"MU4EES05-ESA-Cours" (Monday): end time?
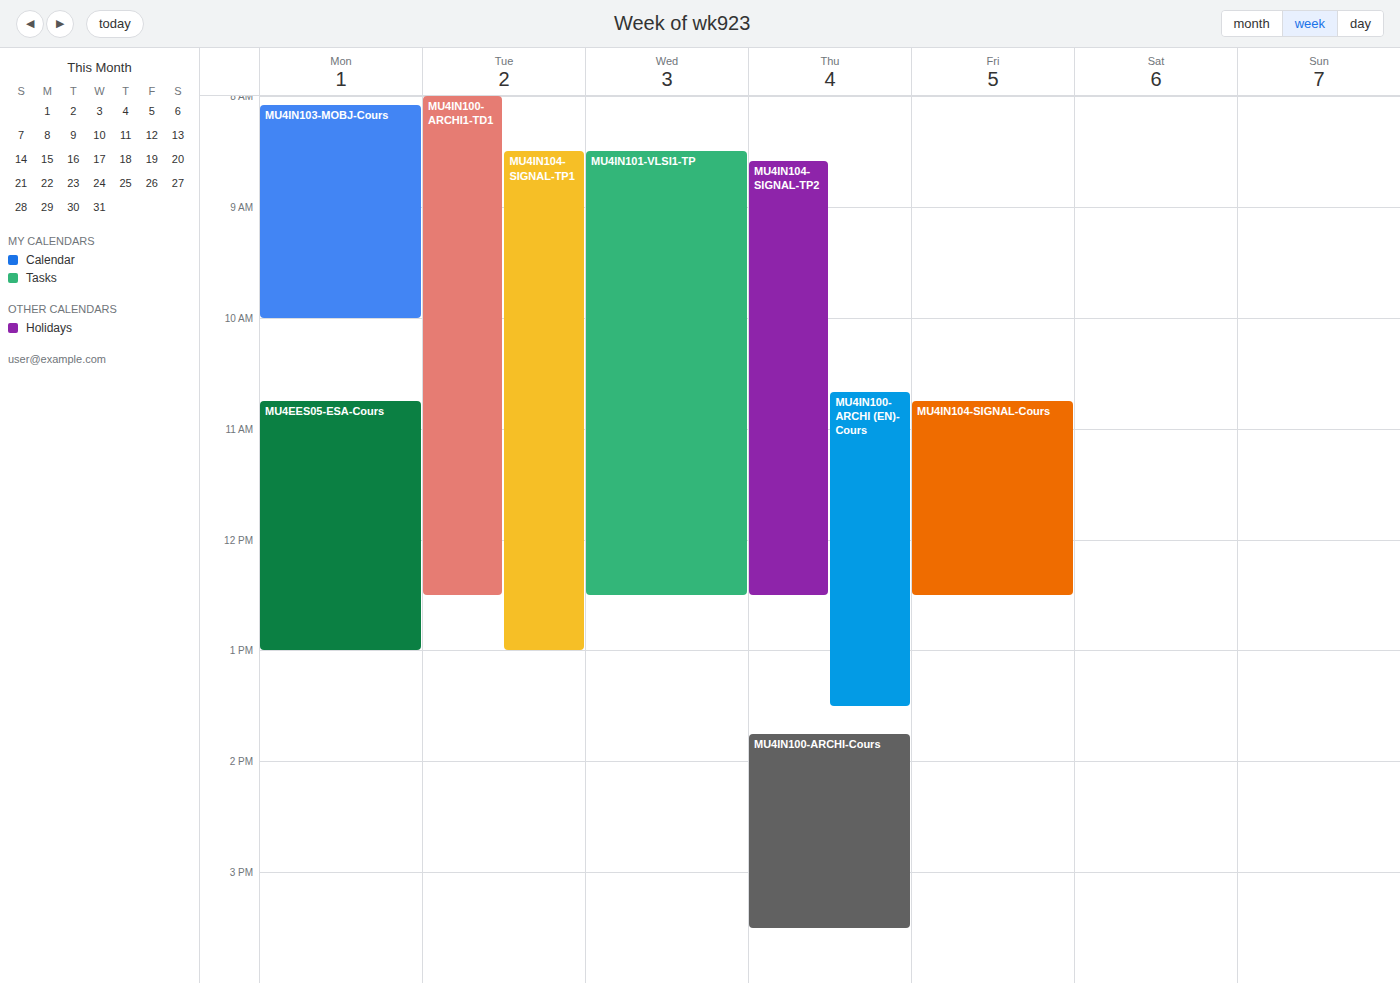
1:00 PM